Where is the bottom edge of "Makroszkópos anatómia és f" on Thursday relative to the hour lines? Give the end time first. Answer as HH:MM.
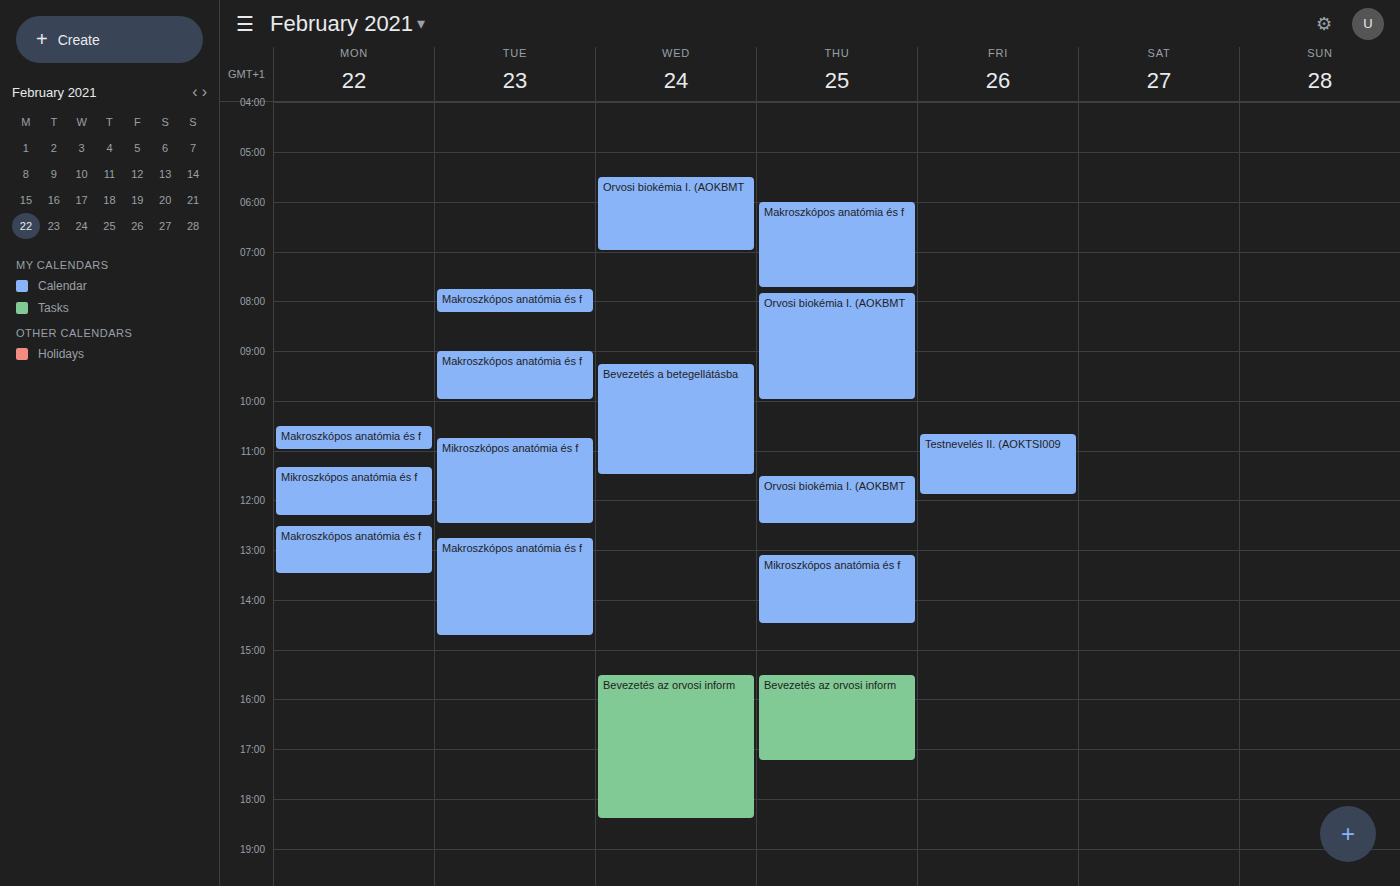
07:45 -- neither: three quarters of the way from the 07:00 line to the 08:00 line.